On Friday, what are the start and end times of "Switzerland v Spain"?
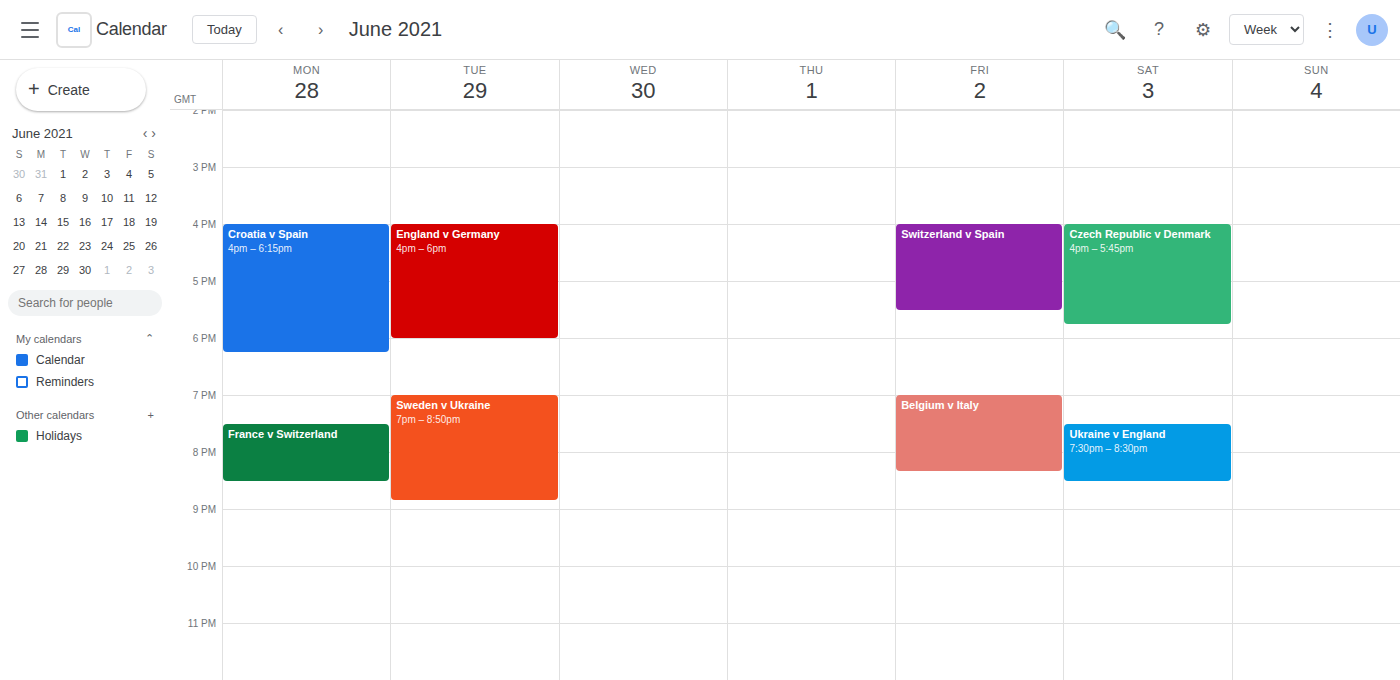
4:00 PM to 5:30 PM